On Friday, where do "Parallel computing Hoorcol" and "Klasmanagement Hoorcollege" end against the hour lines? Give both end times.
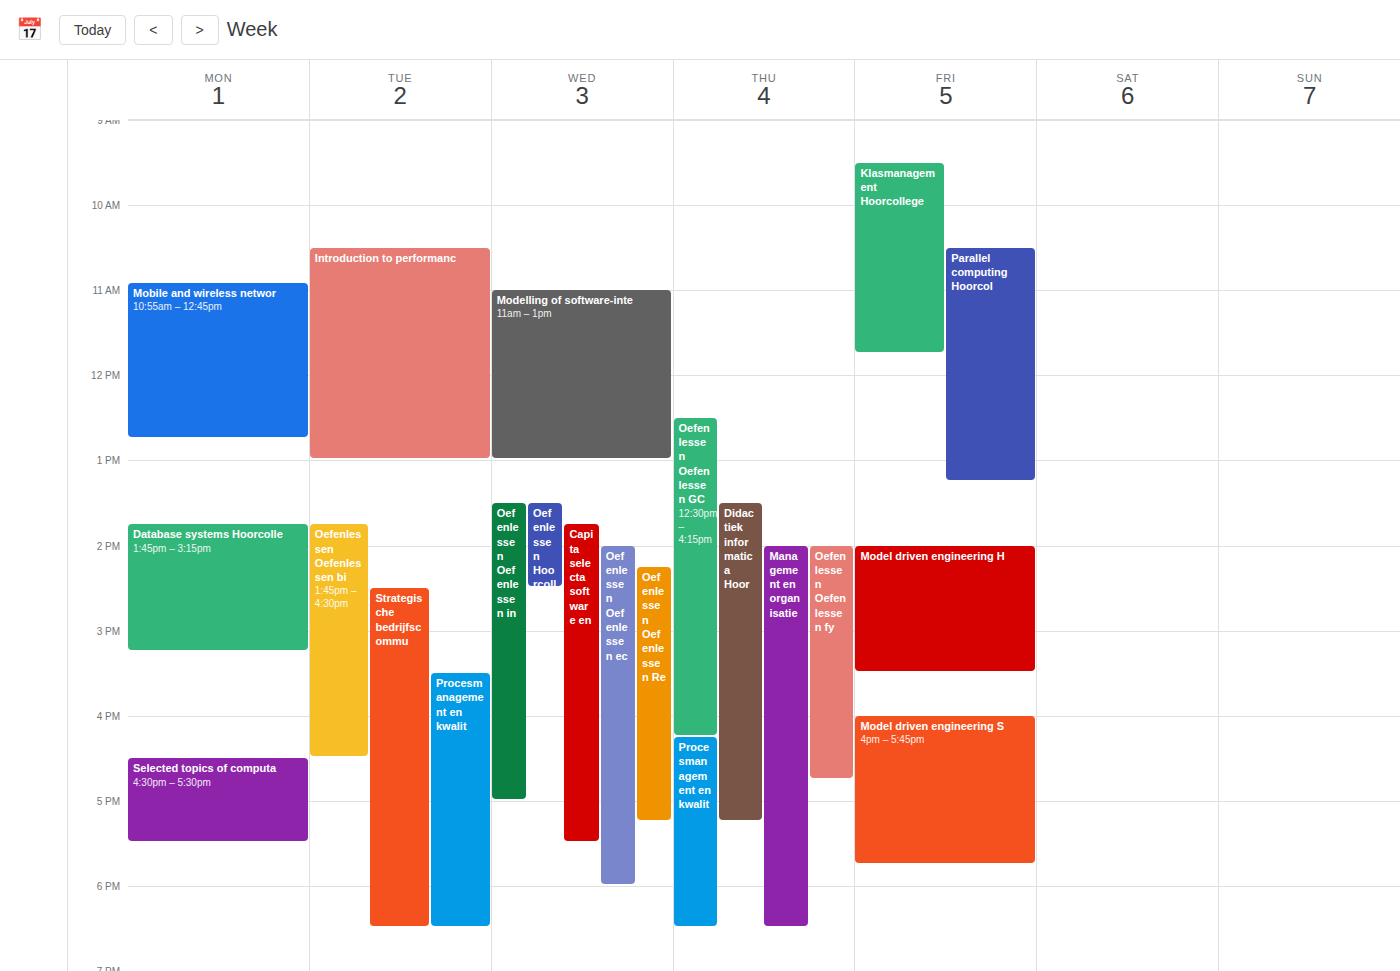
"Parallel computing Hoorcol": 1:15 PM, neither: a quarter of the way from the 1 PM line to the 2 PM line. "Klasmanagement Hoorcollege": 11:45 AM, neither: three quarters of the way from the 11 AM line to the 12 PM line.